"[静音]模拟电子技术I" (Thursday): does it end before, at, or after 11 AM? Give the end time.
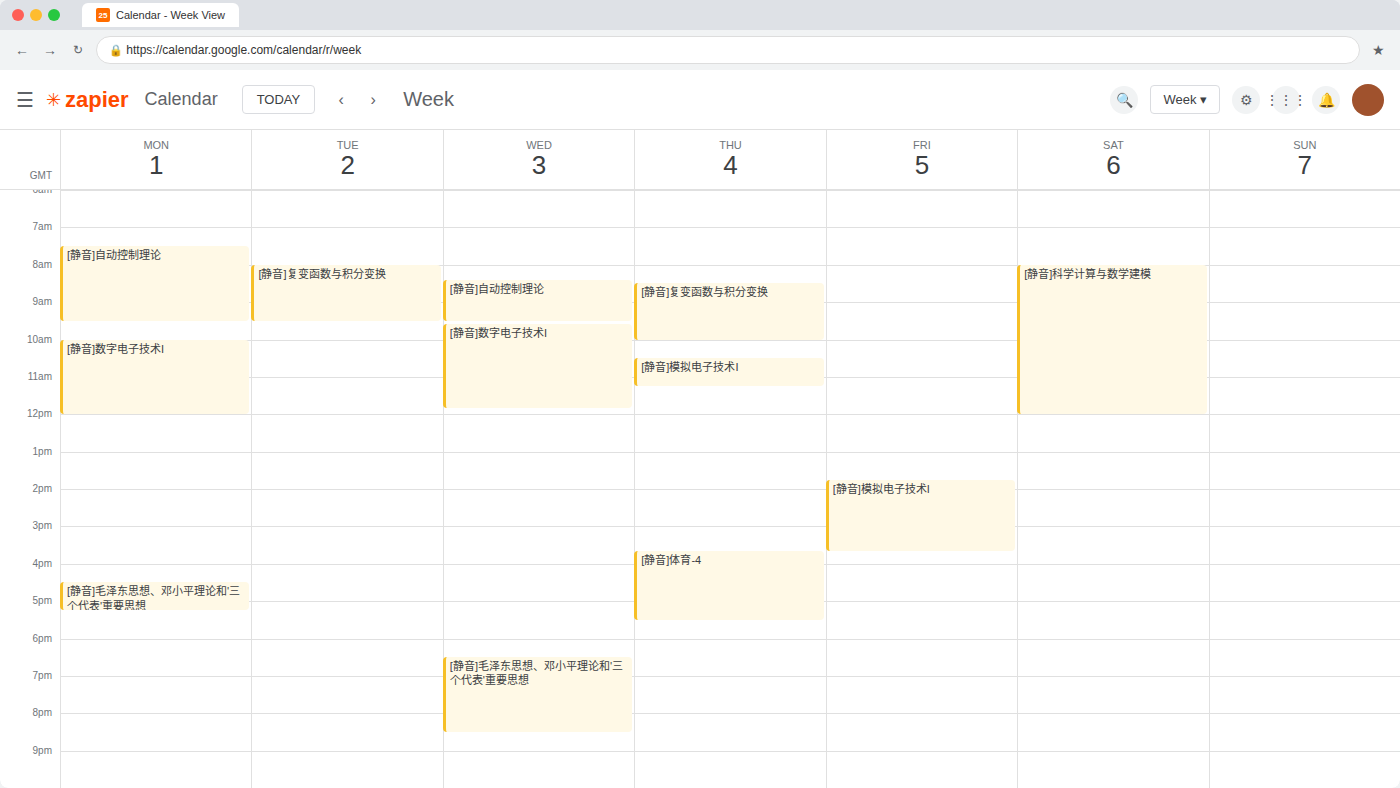
11:15 AM -- after 11 AM, 15 minutes below the 11 AM line.